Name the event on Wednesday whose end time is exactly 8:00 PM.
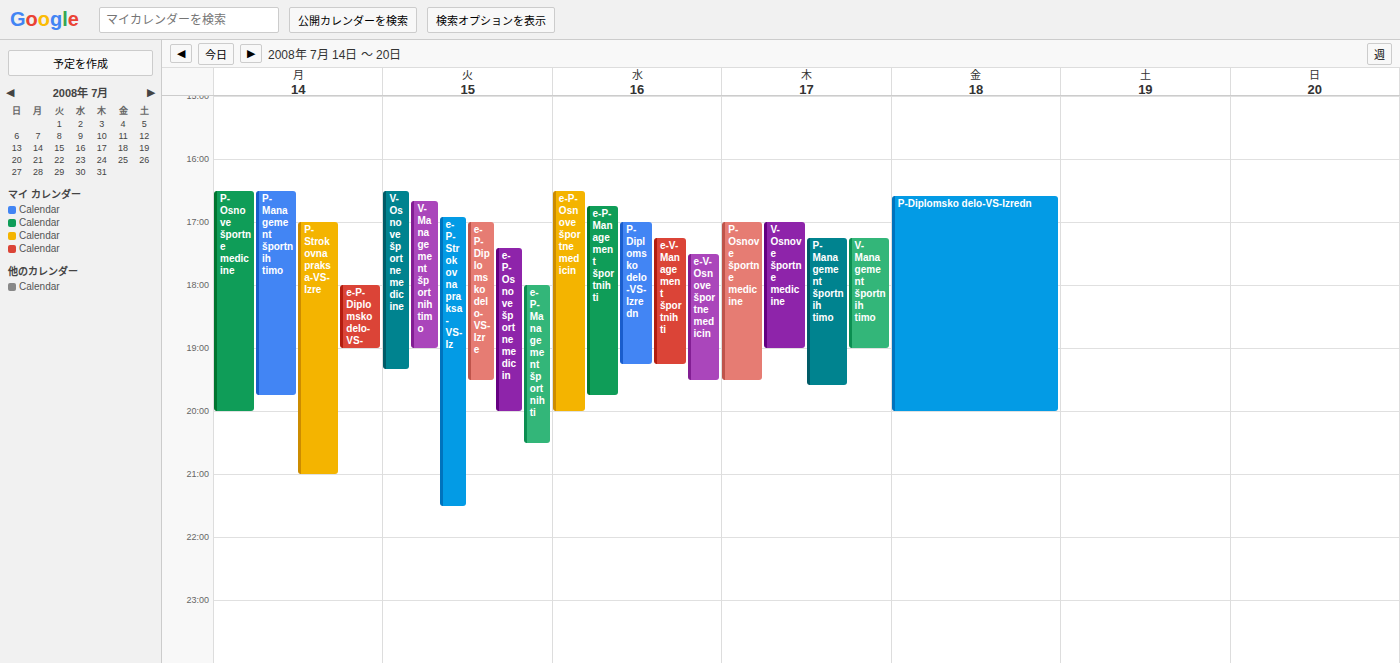
"e-P-Osnove športne medicin"